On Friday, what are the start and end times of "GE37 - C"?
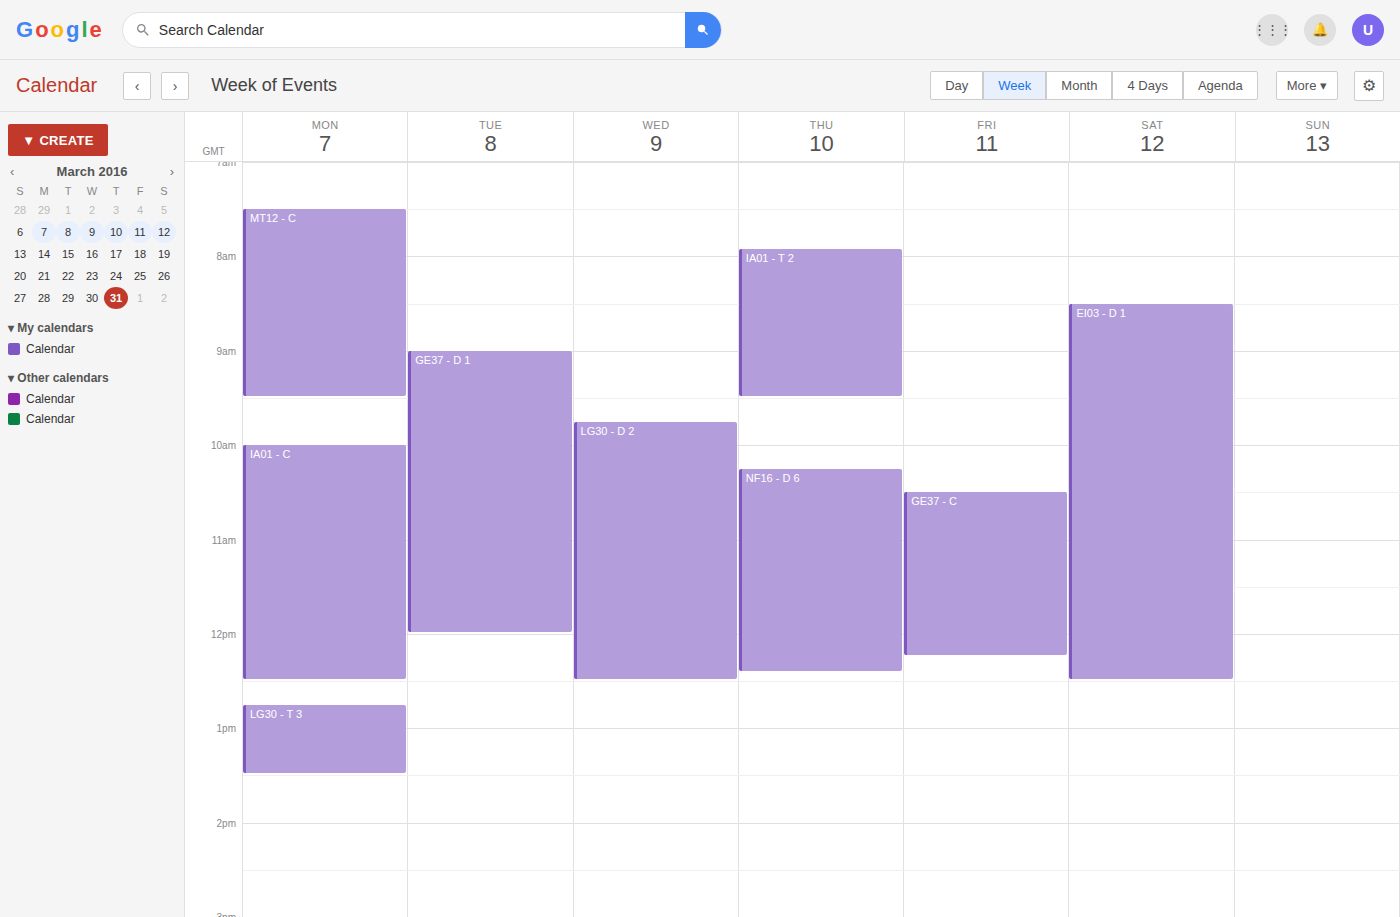
10:30 AM to 12:15 PM